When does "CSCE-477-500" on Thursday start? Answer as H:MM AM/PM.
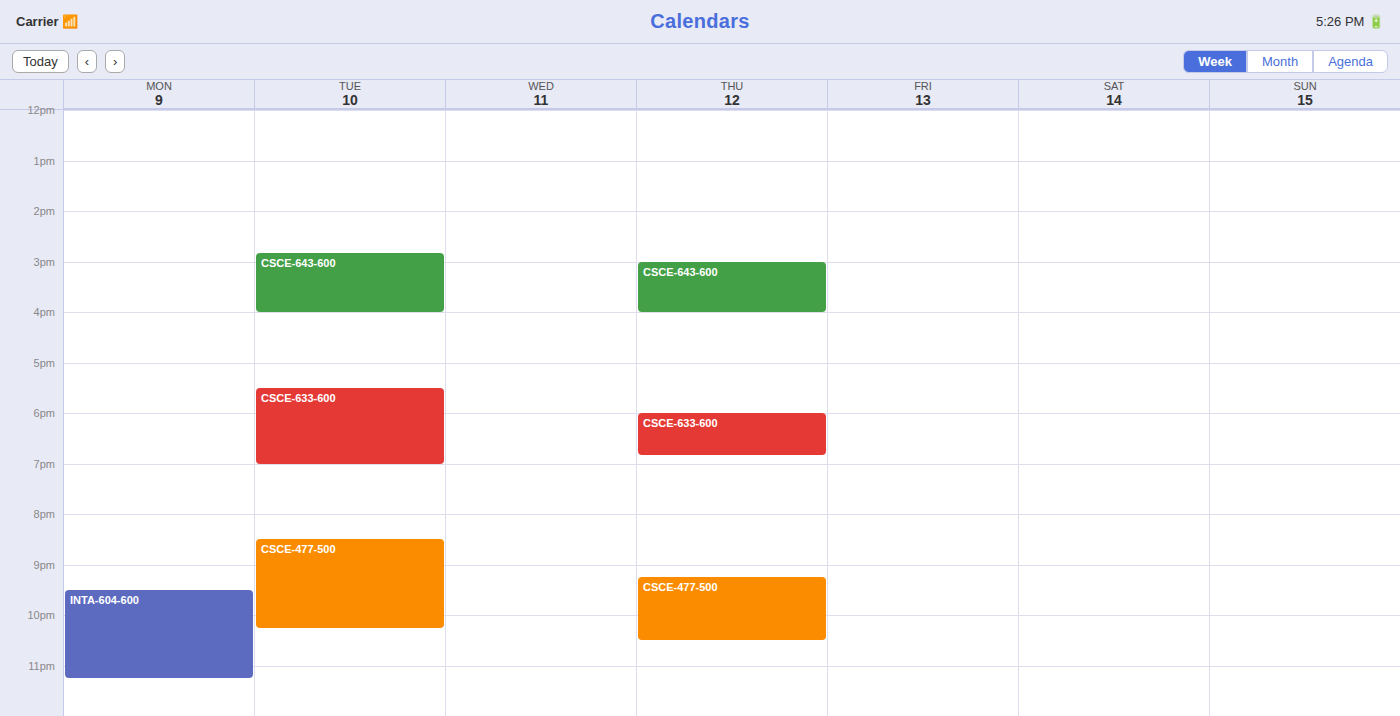
9:15 PM